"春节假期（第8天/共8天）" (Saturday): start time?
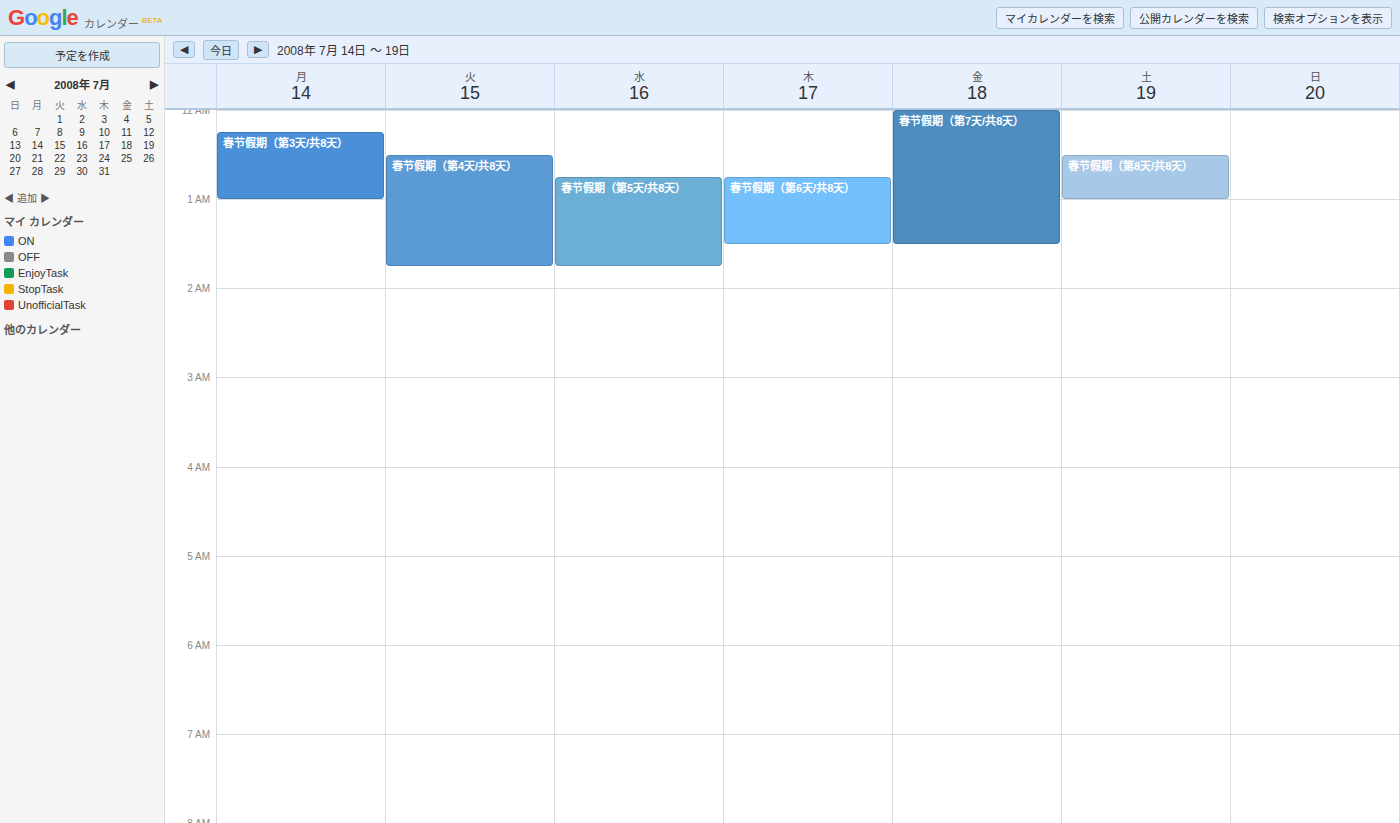
12:30 AM